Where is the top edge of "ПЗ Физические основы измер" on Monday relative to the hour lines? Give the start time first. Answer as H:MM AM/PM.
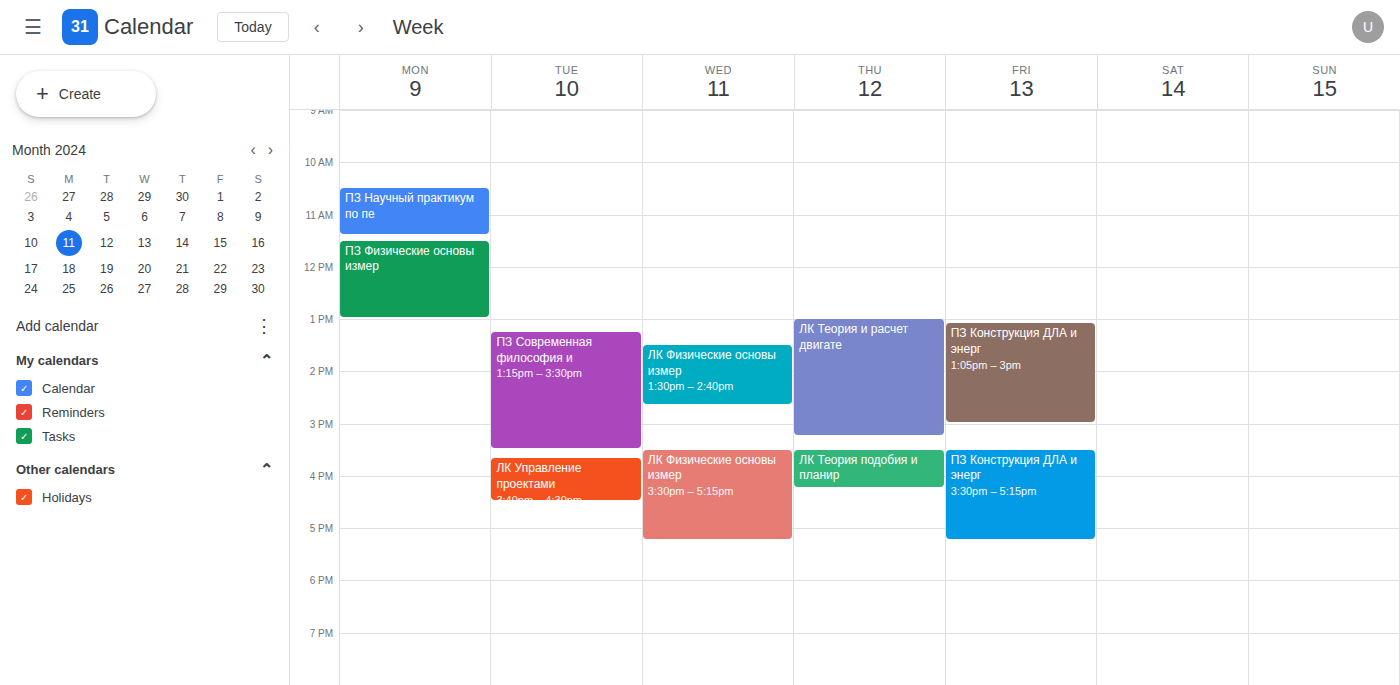
11:30 AM -- halfway between the 11 AM and 12 PM lines.